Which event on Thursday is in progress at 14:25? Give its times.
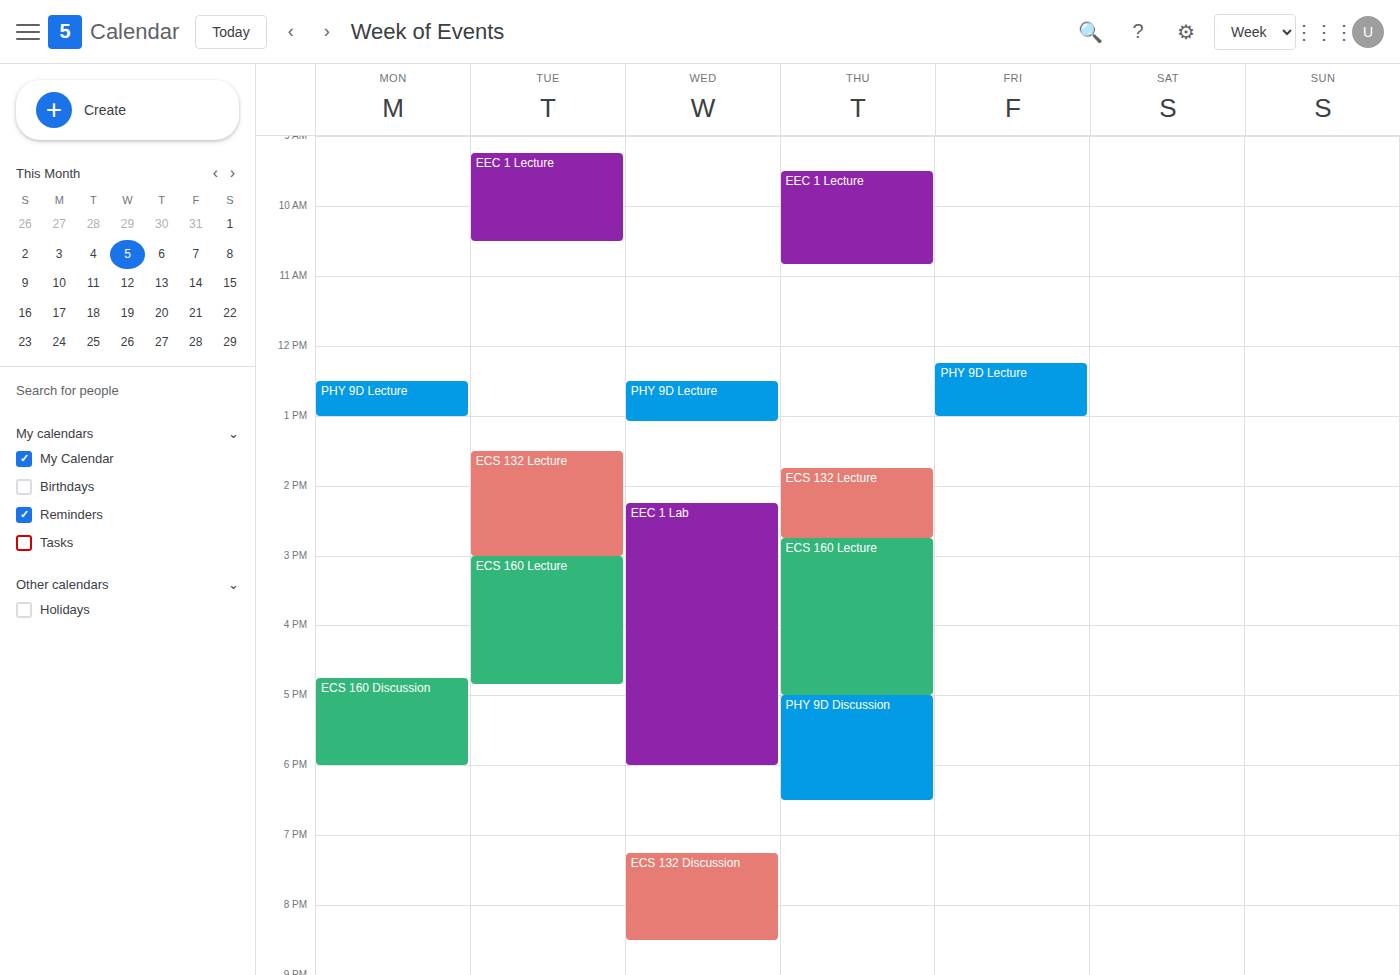
"ECS 132 Lecture", 13:45 to 14:45